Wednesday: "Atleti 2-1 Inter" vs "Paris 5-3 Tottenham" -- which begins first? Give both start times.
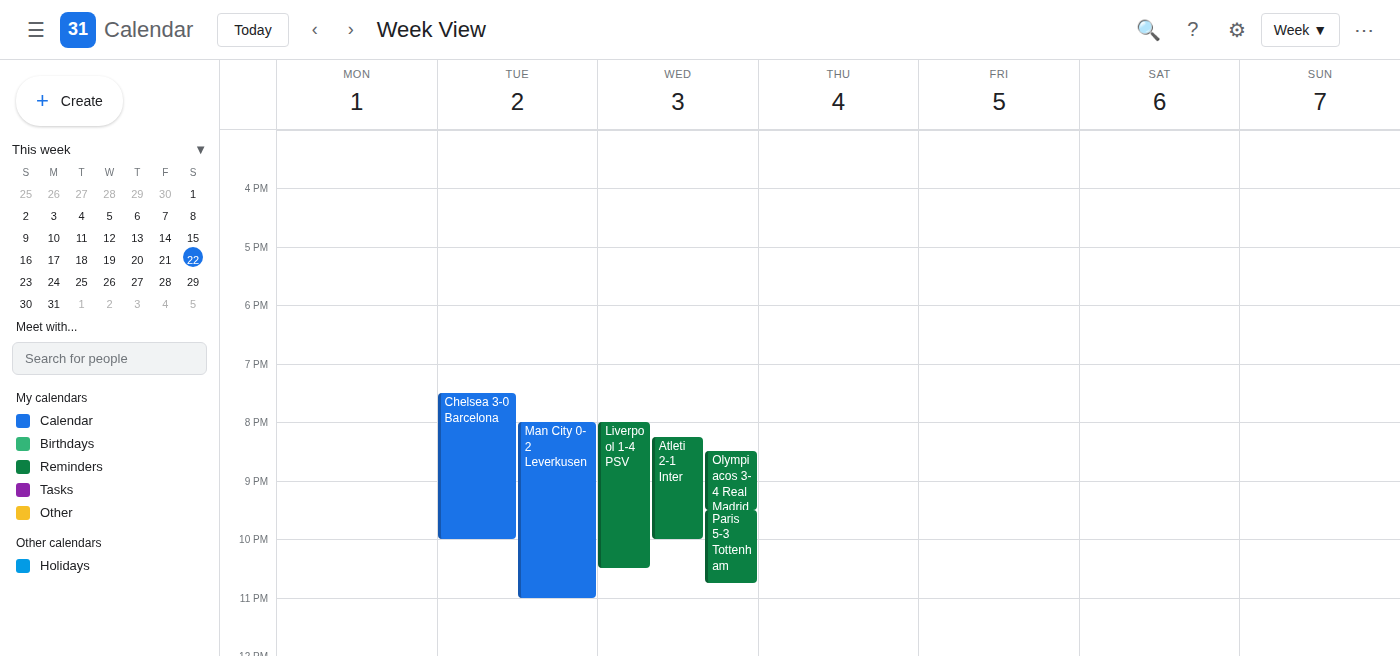
"Atleti 2-1 Inter" 8:15 PM; "Paris 5-3 Tottenham" 9:30 PM.